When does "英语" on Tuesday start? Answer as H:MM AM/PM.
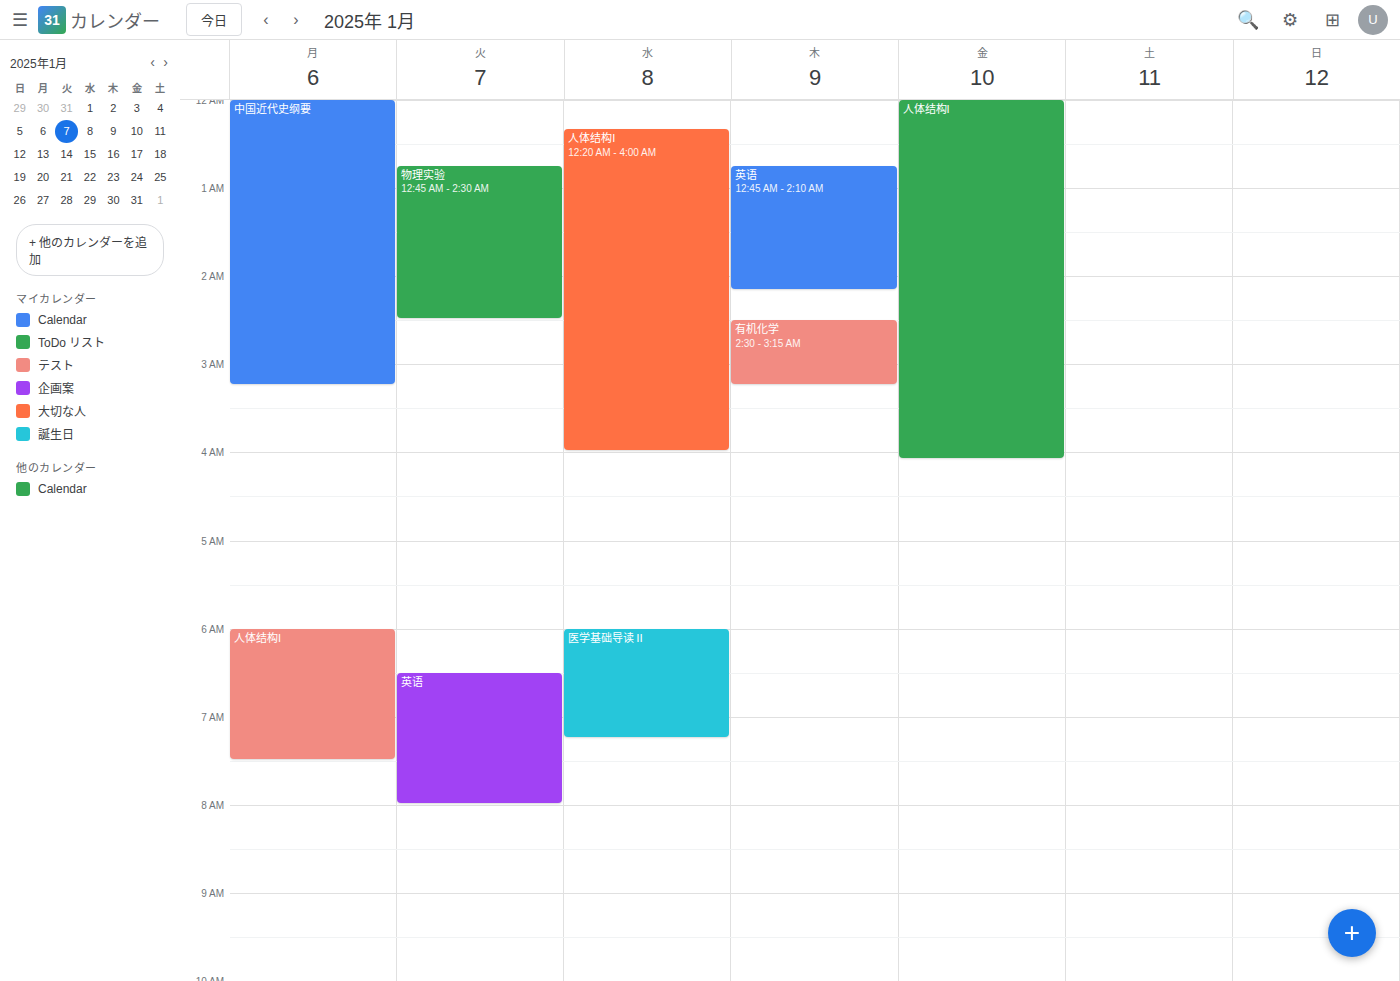
6:30 AM